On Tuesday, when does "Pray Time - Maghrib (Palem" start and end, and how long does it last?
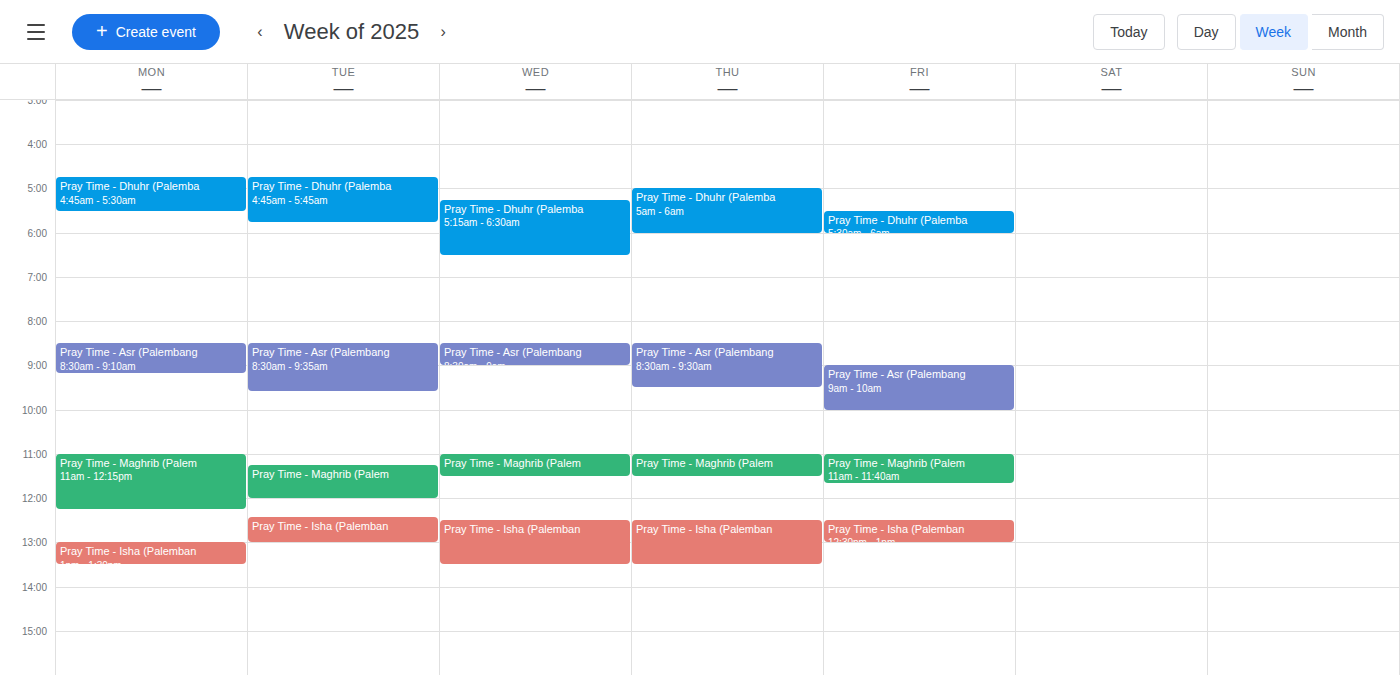
11:15 to 12:00, 45 minutes